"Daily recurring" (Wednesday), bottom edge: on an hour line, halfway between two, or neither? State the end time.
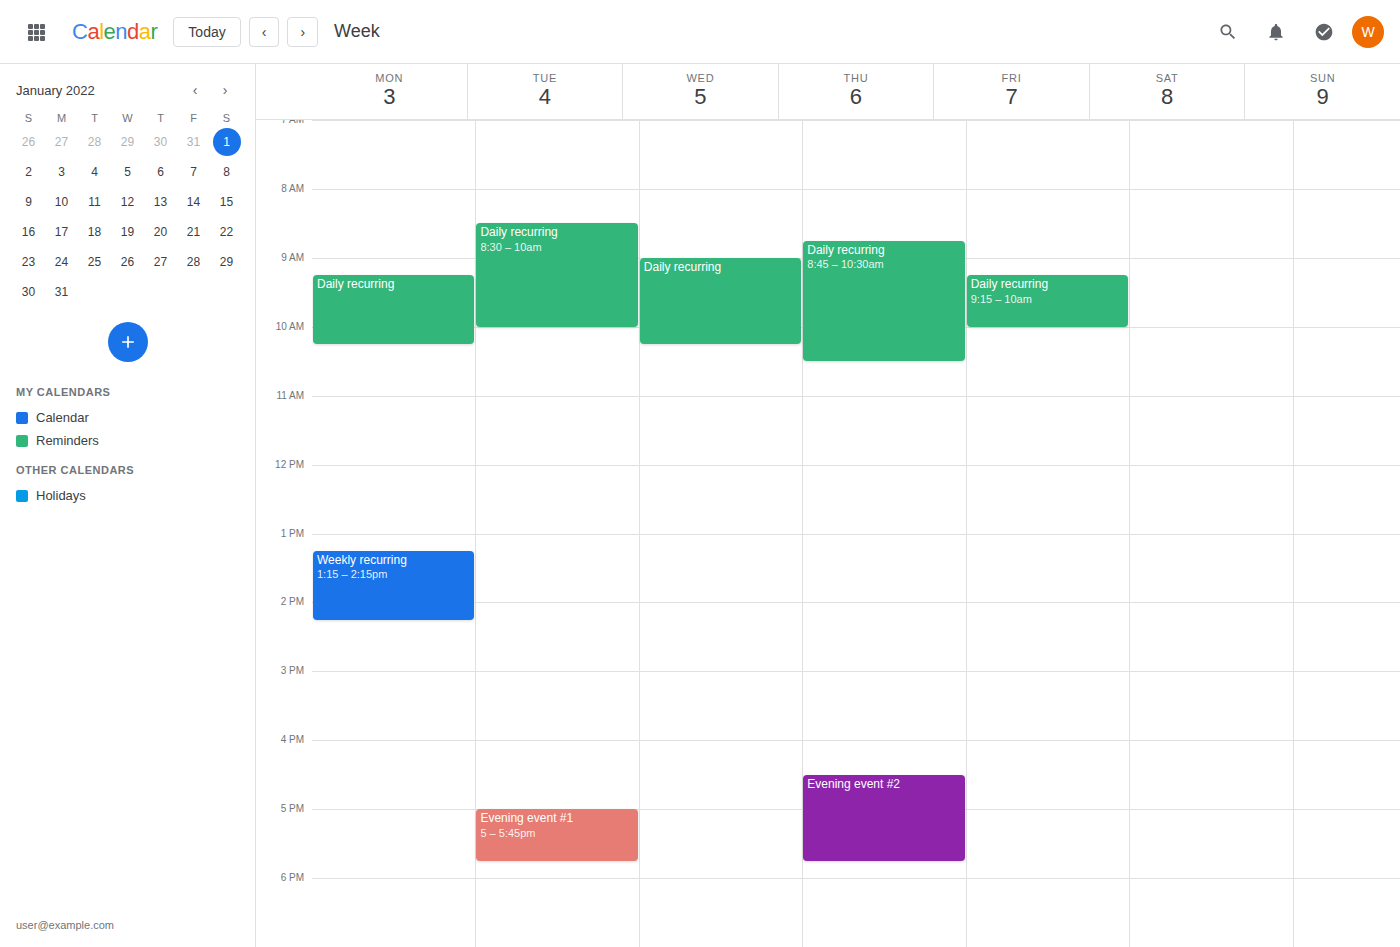
10:15 AM -- neither: a quarter of the way from the 10 AM line to the 11 AM line.